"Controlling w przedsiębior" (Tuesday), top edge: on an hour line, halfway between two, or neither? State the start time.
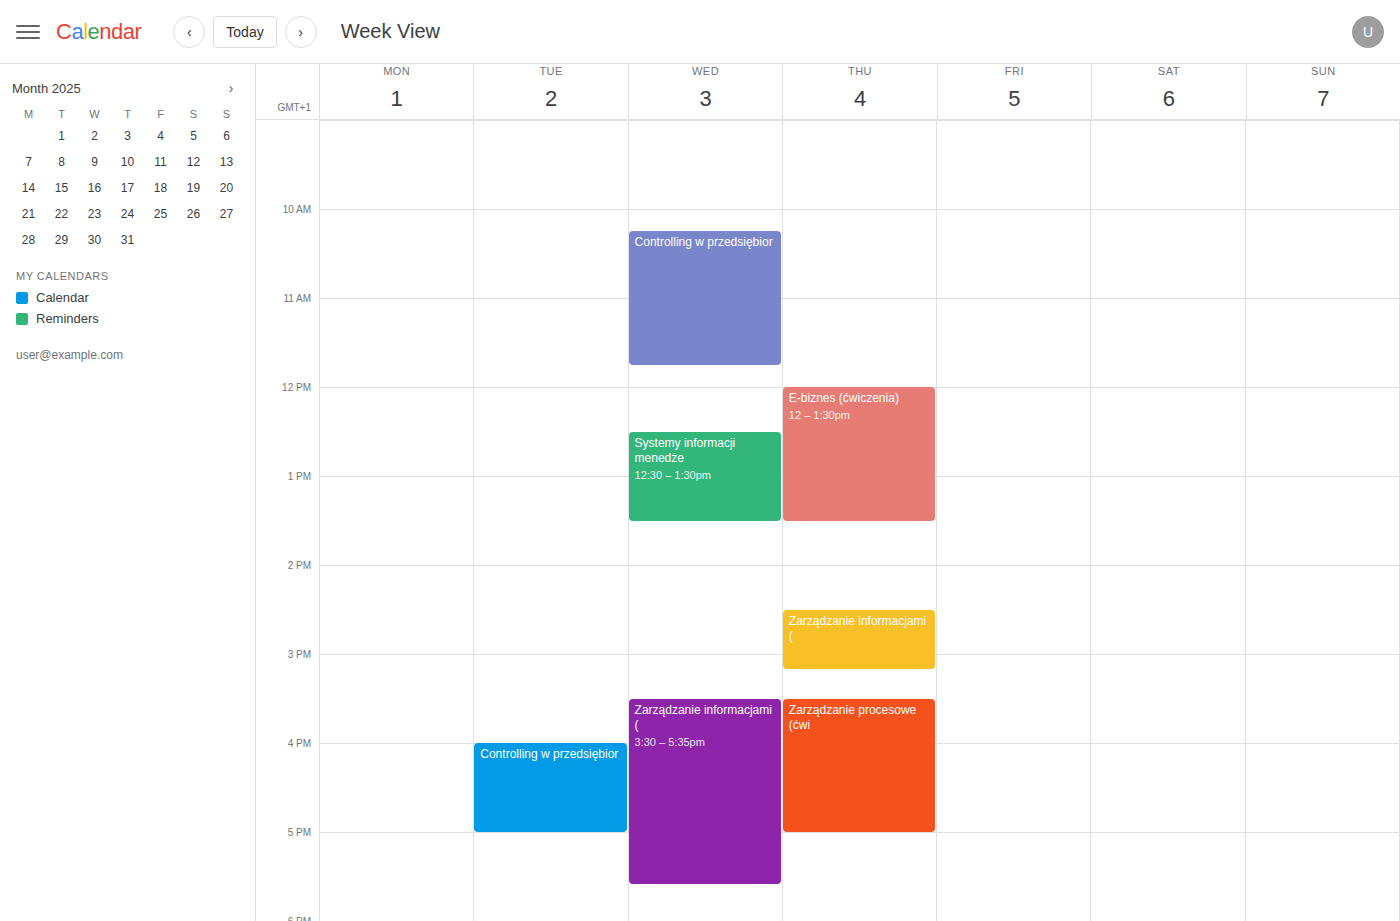
4:00 PM -- exactly on the 4 PM line.